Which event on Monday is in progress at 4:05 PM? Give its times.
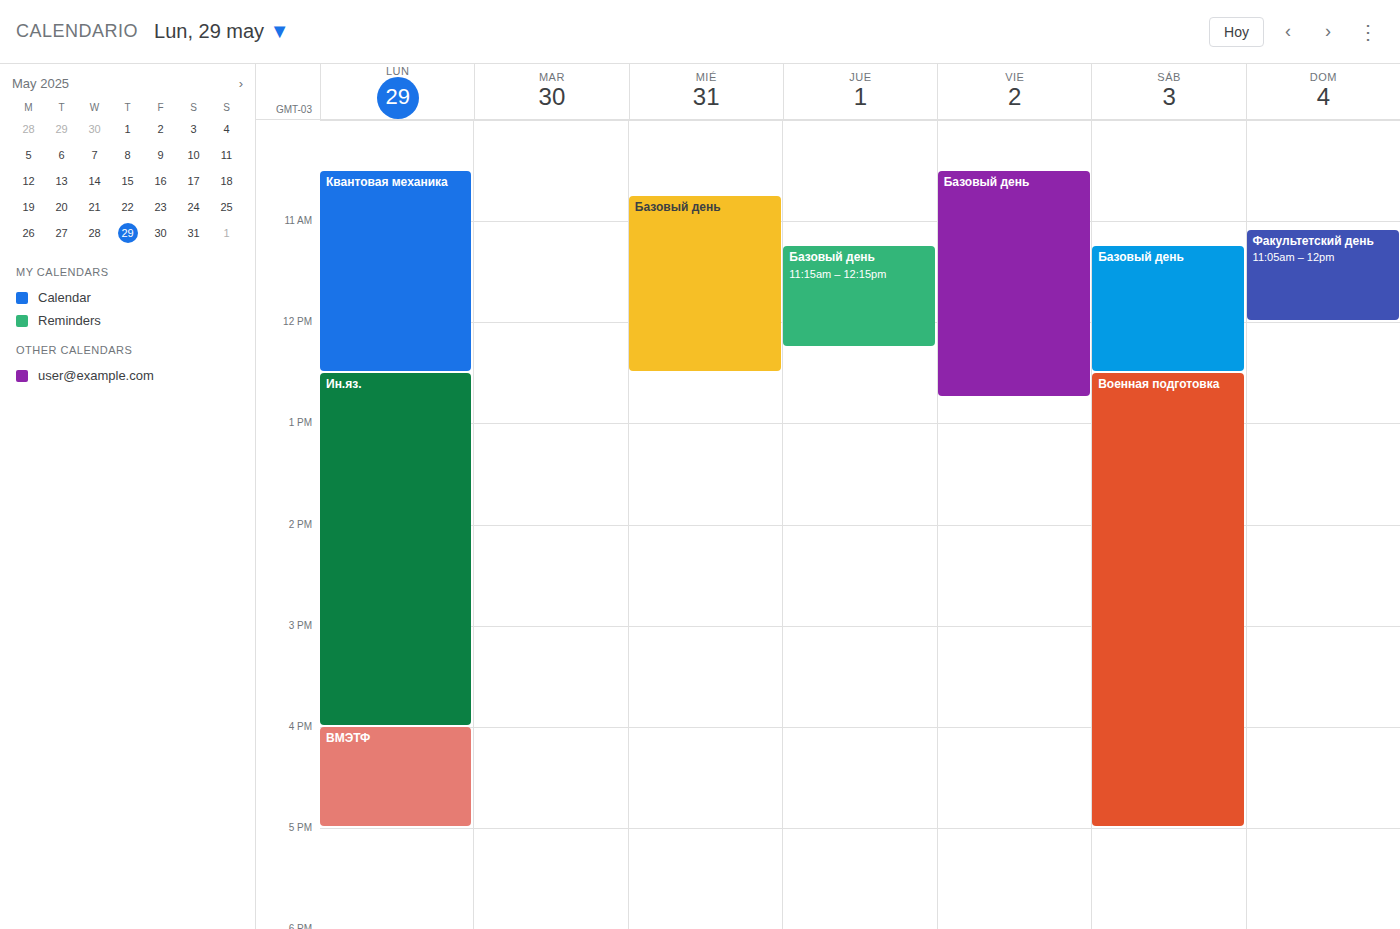
"ВМЭТФ", 4:00 PM to 5:00 PM